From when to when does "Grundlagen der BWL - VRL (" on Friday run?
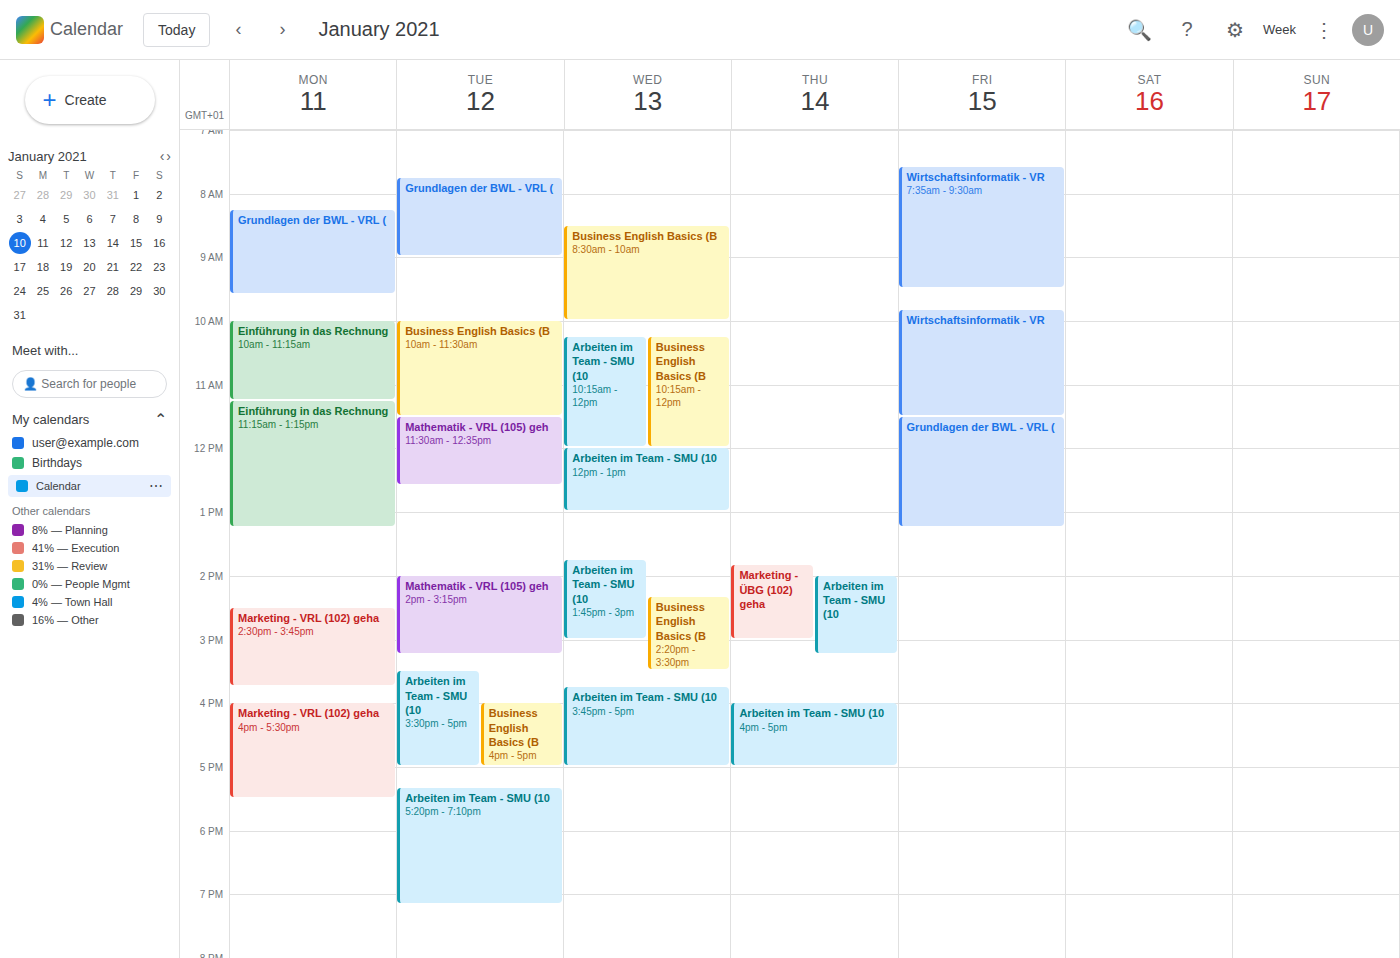
11:30 to 13:15